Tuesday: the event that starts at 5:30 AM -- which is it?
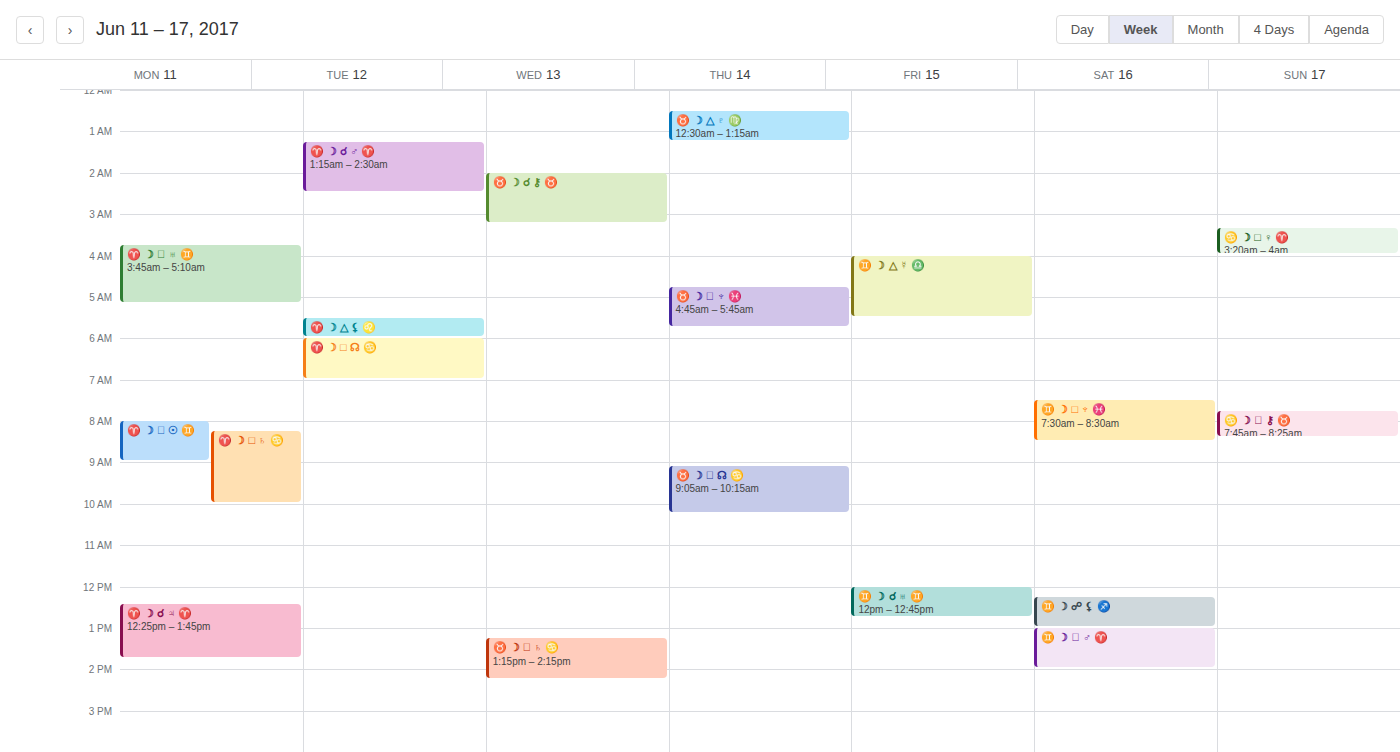
"♈️ ☽ △ ⚸ ♌️"